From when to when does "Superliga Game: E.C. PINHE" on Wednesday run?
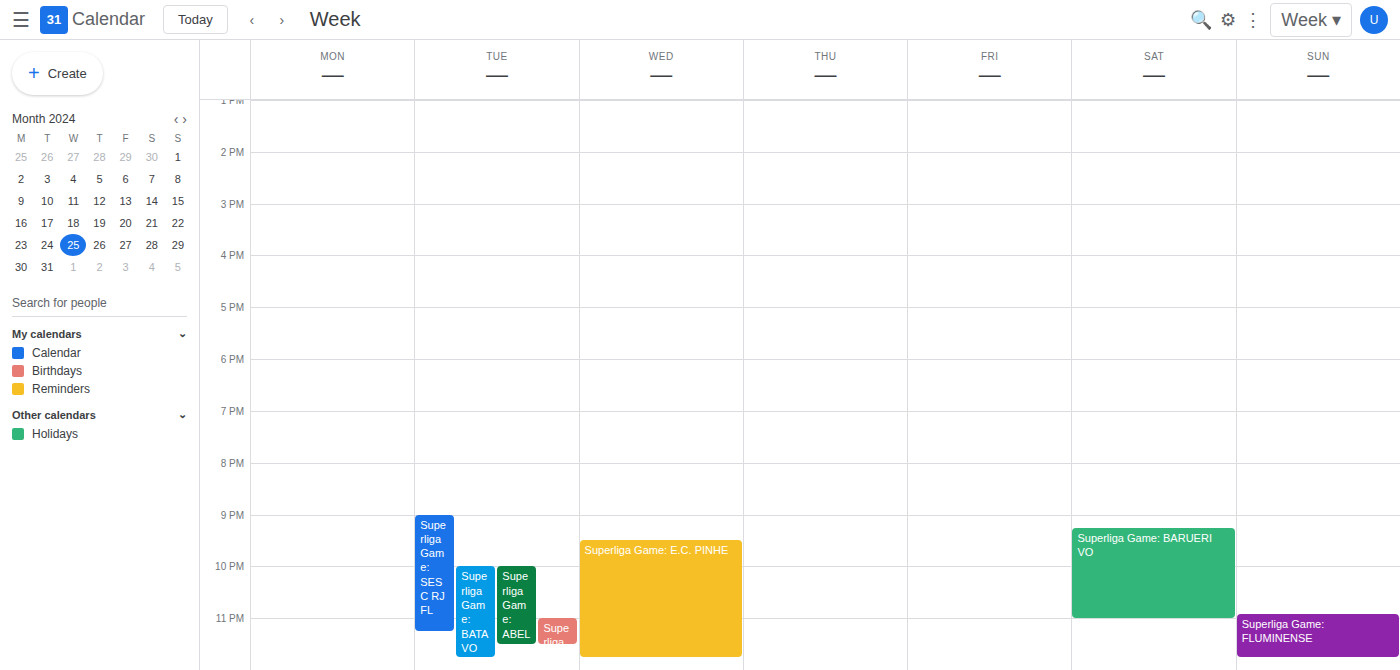
21:30 to 23:45